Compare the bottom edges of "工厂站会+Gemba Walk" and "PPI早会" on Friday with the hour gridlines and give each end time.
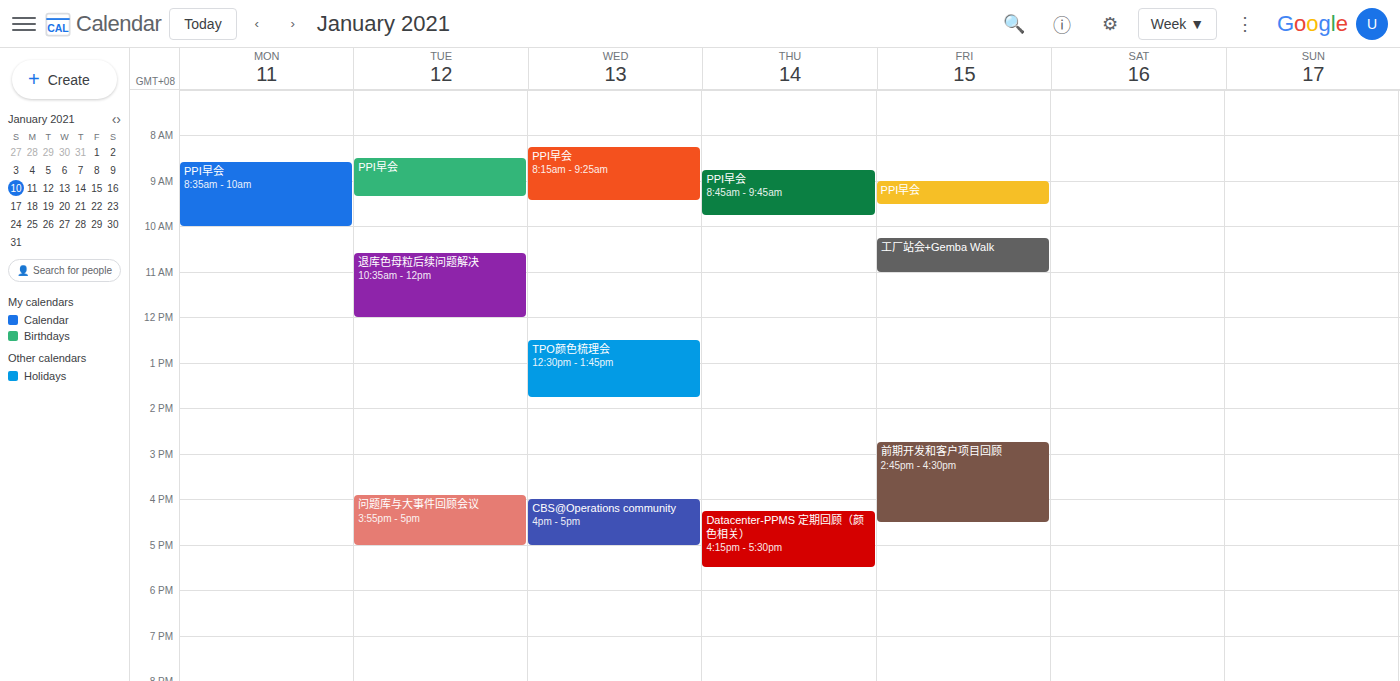
"工厂站会+Gemba Walk": 11:00 AM, exactly on the 11 AM line. "PPI早会": 9:30 AM, halfway between the 9 AM and 10 AM lines.